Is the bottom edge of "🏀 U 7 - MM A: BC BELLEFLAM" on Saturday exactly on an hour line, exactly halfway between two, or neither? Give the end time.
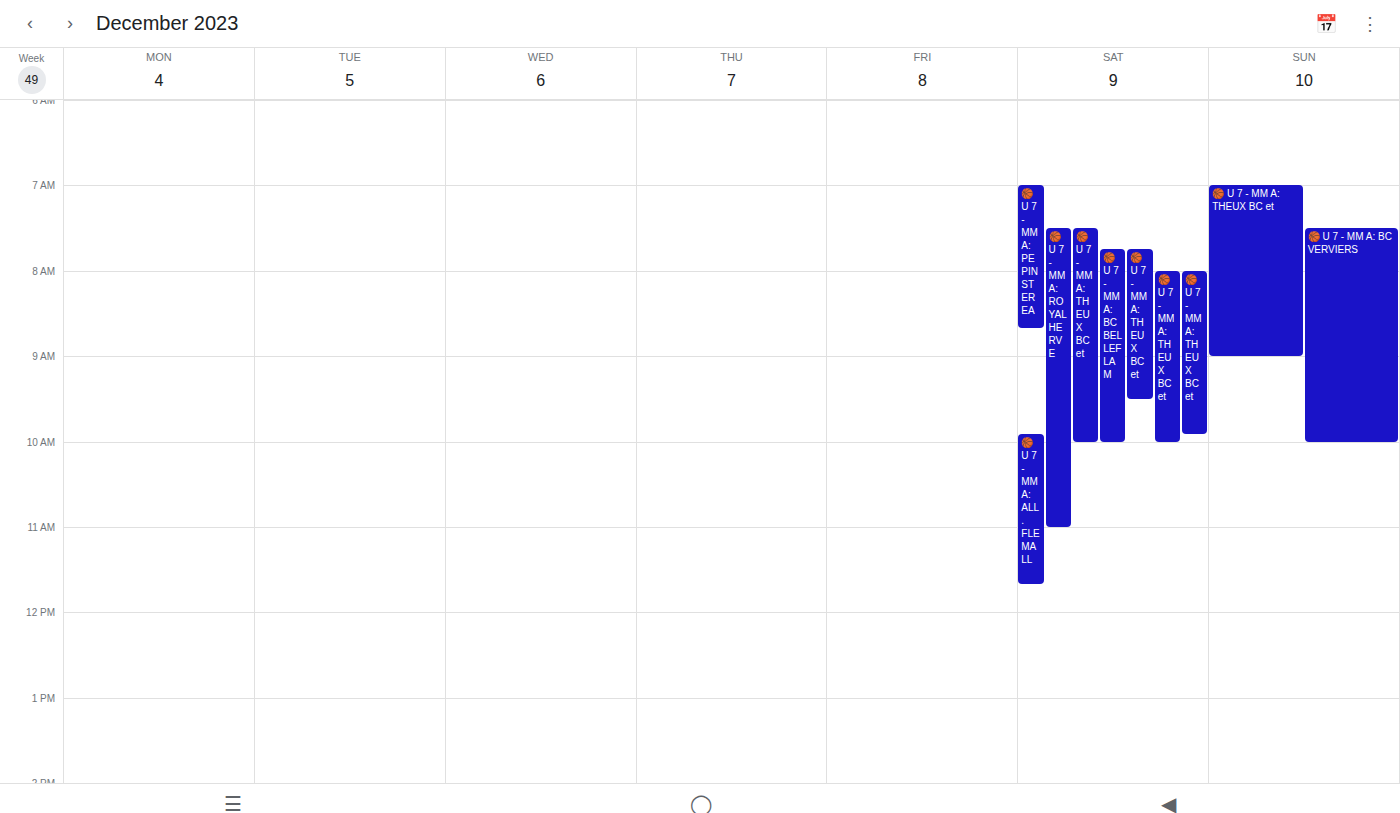
10:00 AM -- exactly on the 10 AM line.